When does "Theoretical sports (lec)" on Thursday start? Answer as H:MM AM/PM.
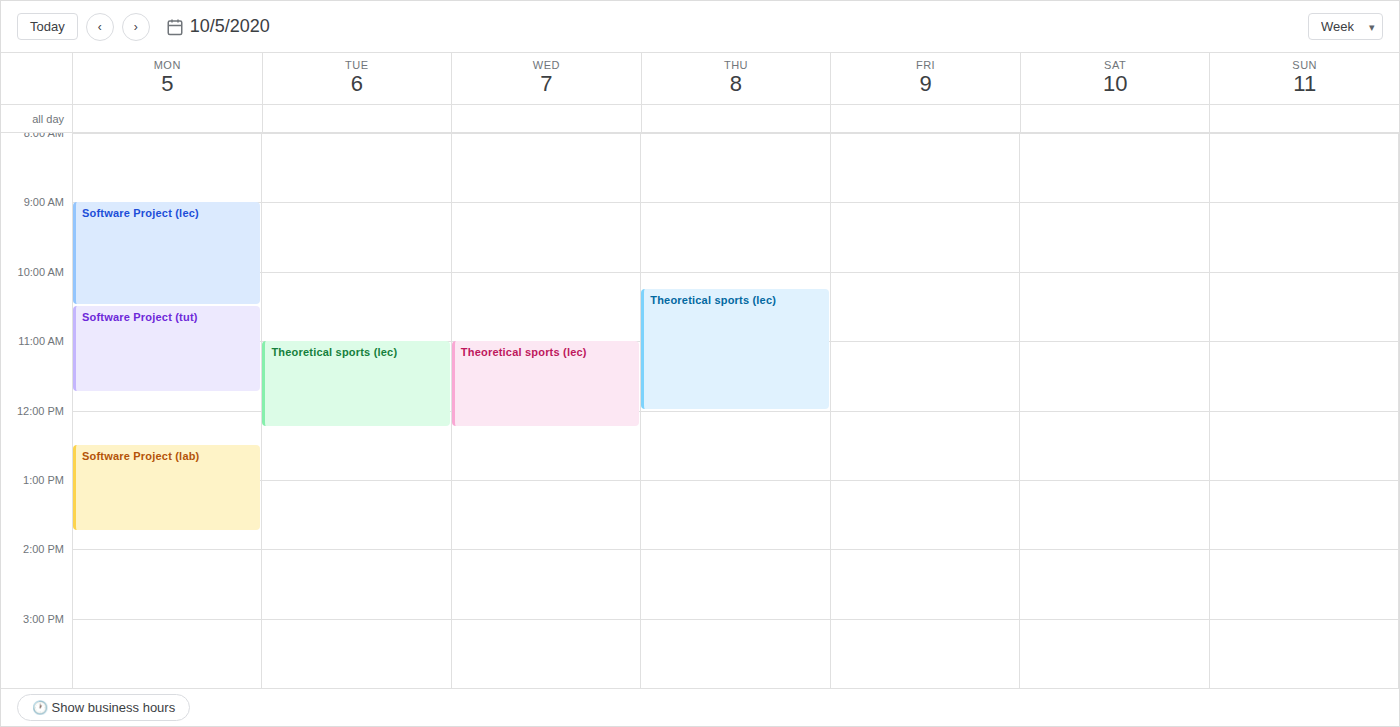
10:15 AM